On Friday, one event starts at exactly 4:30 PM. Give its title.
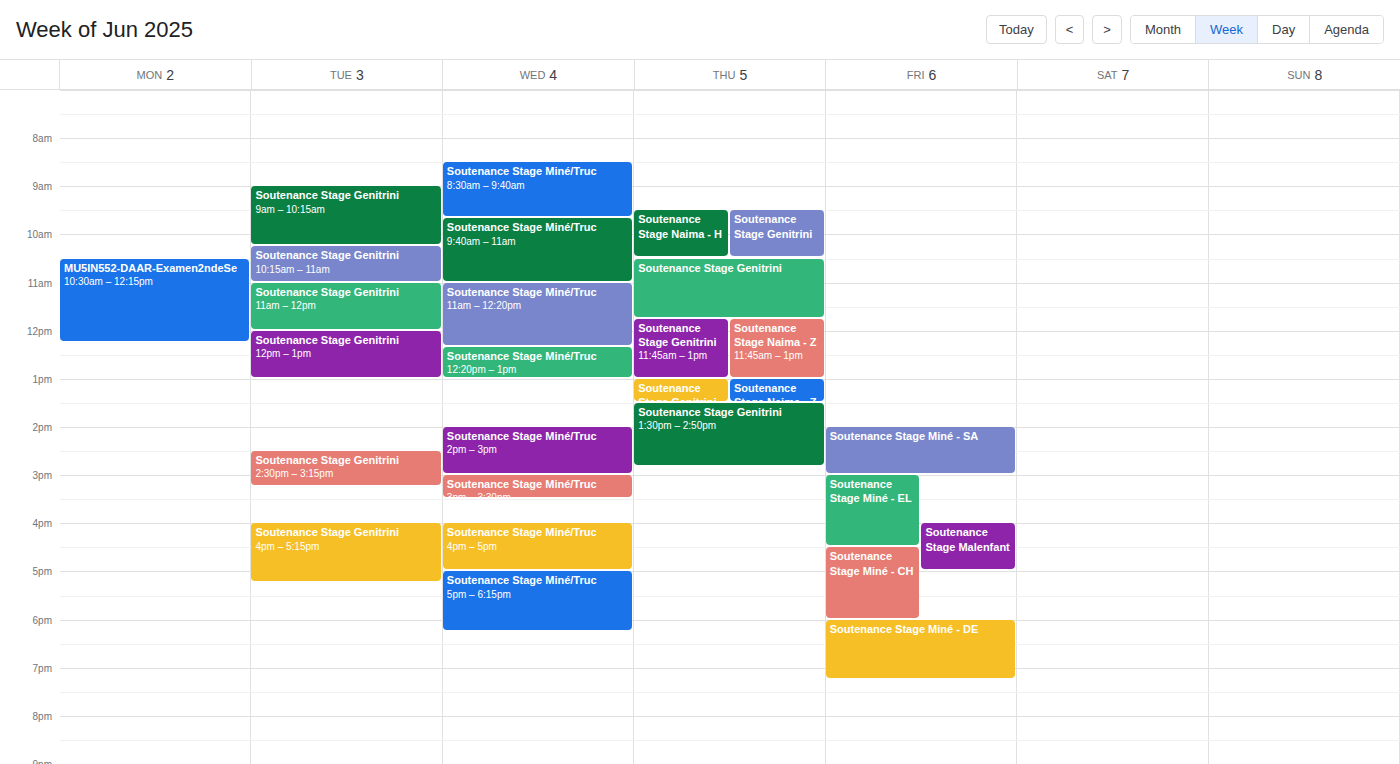
"Soutenance Stage Miné - CH"